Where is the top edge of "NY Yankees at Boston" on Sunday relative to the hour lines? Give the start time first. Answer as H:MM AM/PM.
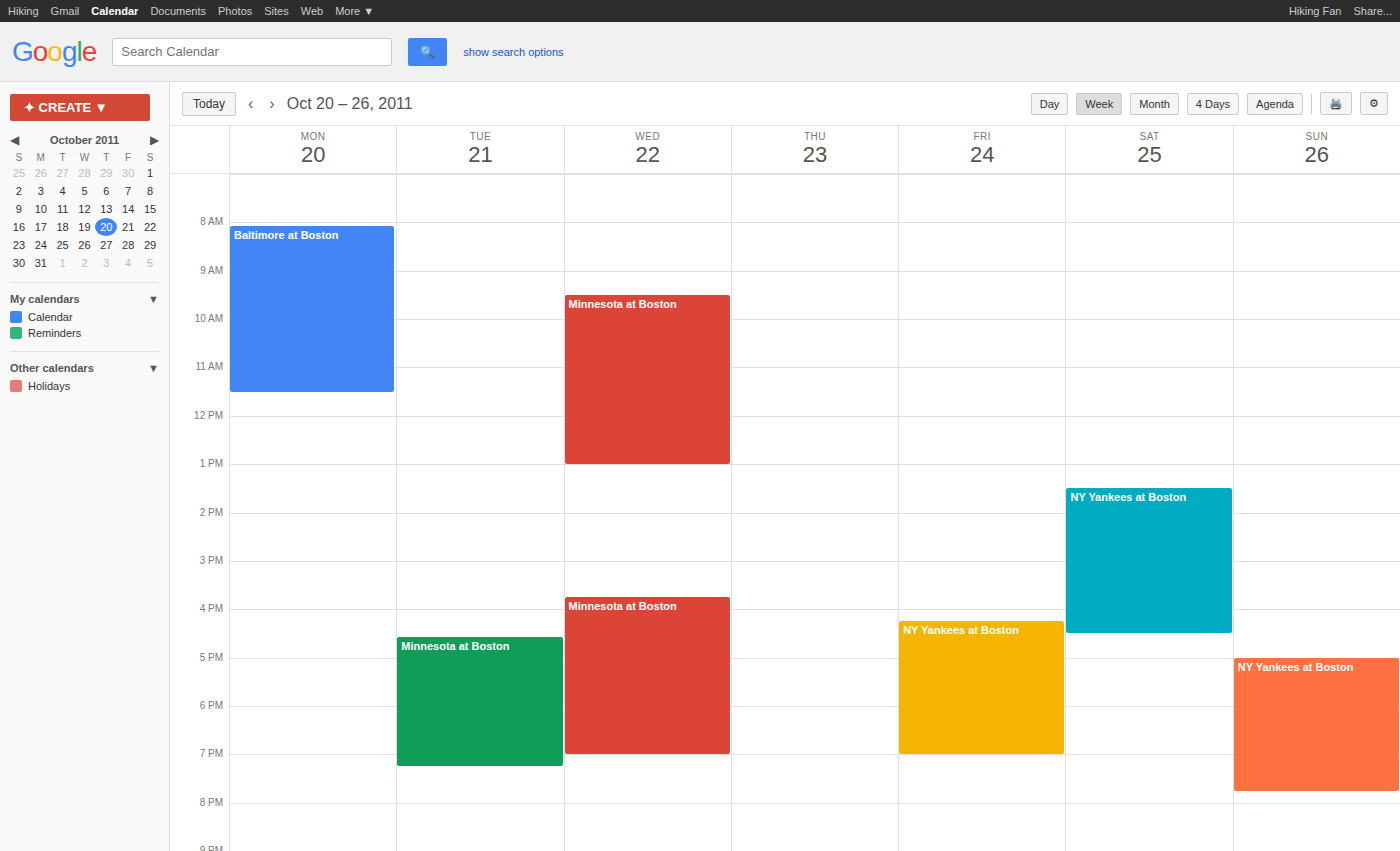
5:00 PM -- exactly on the 5 PM line.